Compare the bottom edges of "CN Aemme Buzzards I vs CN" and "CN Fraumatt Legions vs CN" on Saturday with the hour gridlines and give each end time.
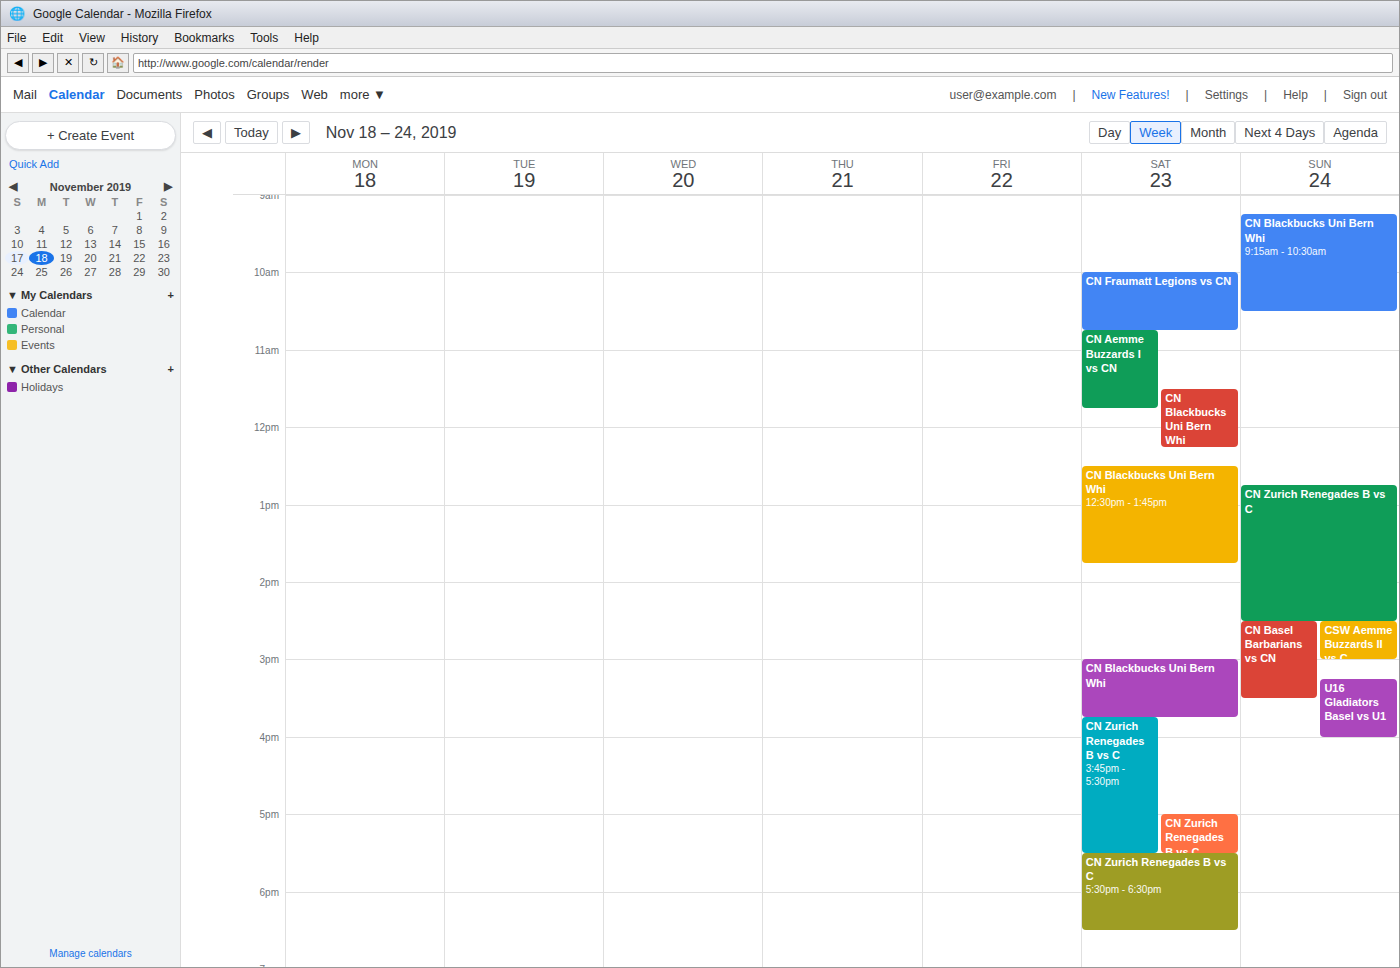
"CN Aemme Buzzards I vs CN": 11:45 AM, neither: three quarters of the way from the 11 AM line to the 12 PM line. "CN Fraumatt Legions vs CN": 10:45 AM, neither: three quarters of the way from the 10 AM line to the 11 AM line.